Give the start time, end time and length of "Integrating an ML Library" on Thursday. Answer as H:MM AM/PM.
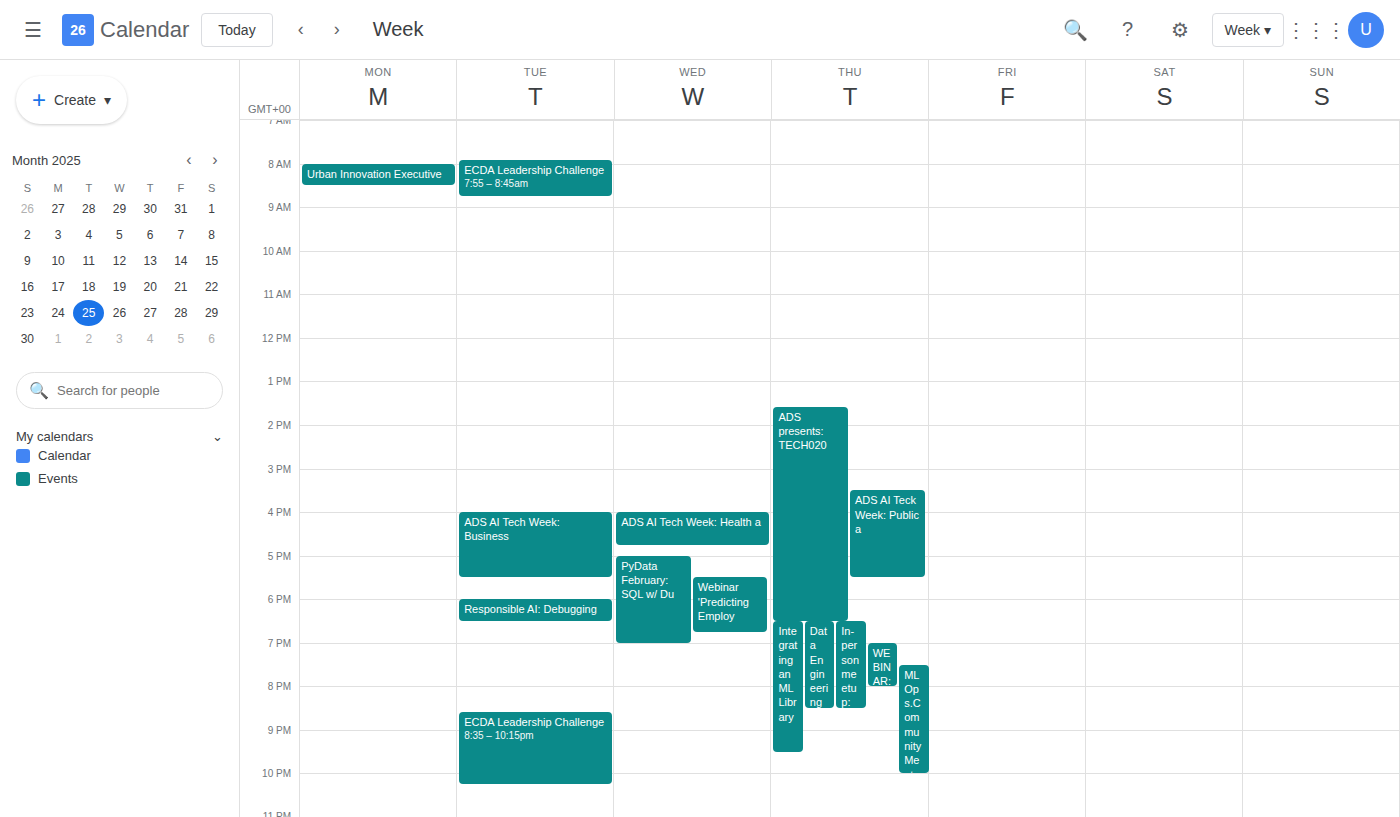
6:30 PM to 9:30 PM, 3 hours